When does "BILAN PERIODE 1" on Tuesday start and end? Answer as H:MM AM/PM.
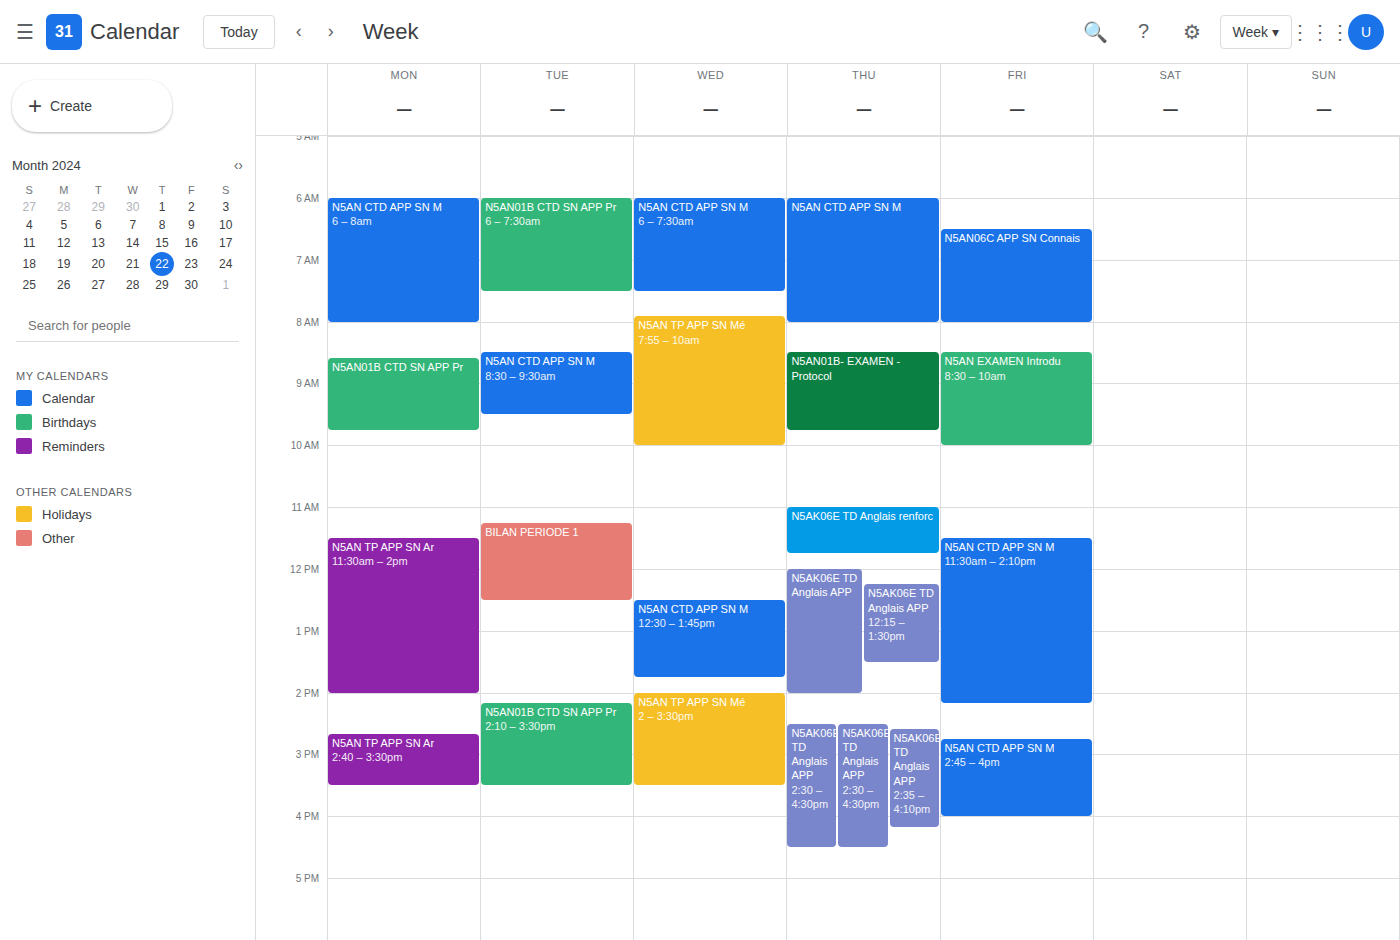
11:15 AM to 12:30 PM